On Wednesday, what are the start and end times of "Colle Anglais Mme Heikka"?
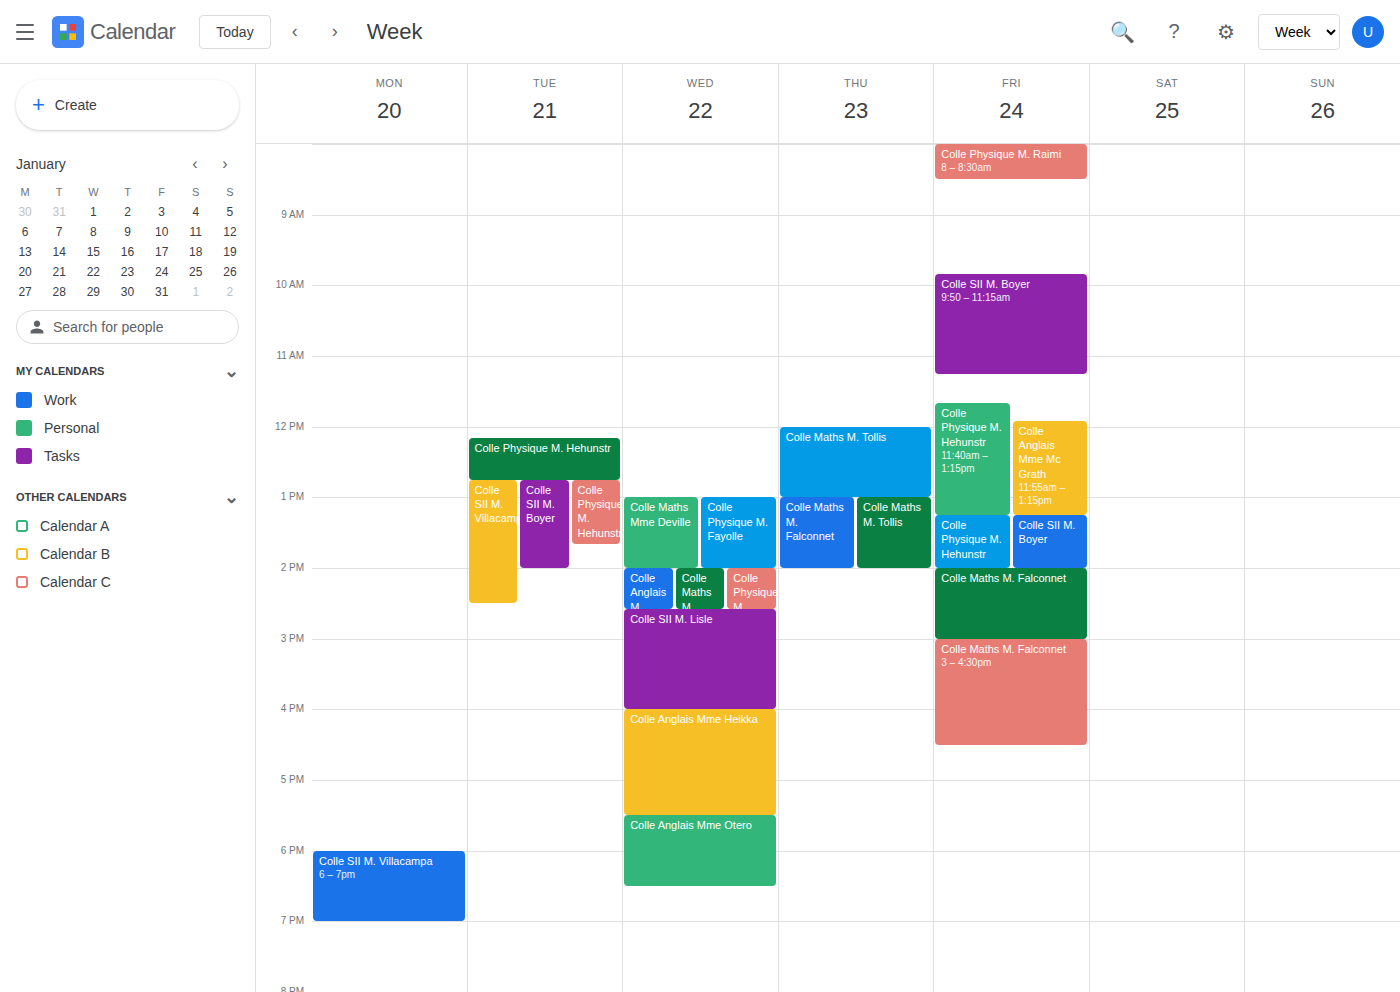
4:00 PM to 5:30 PM